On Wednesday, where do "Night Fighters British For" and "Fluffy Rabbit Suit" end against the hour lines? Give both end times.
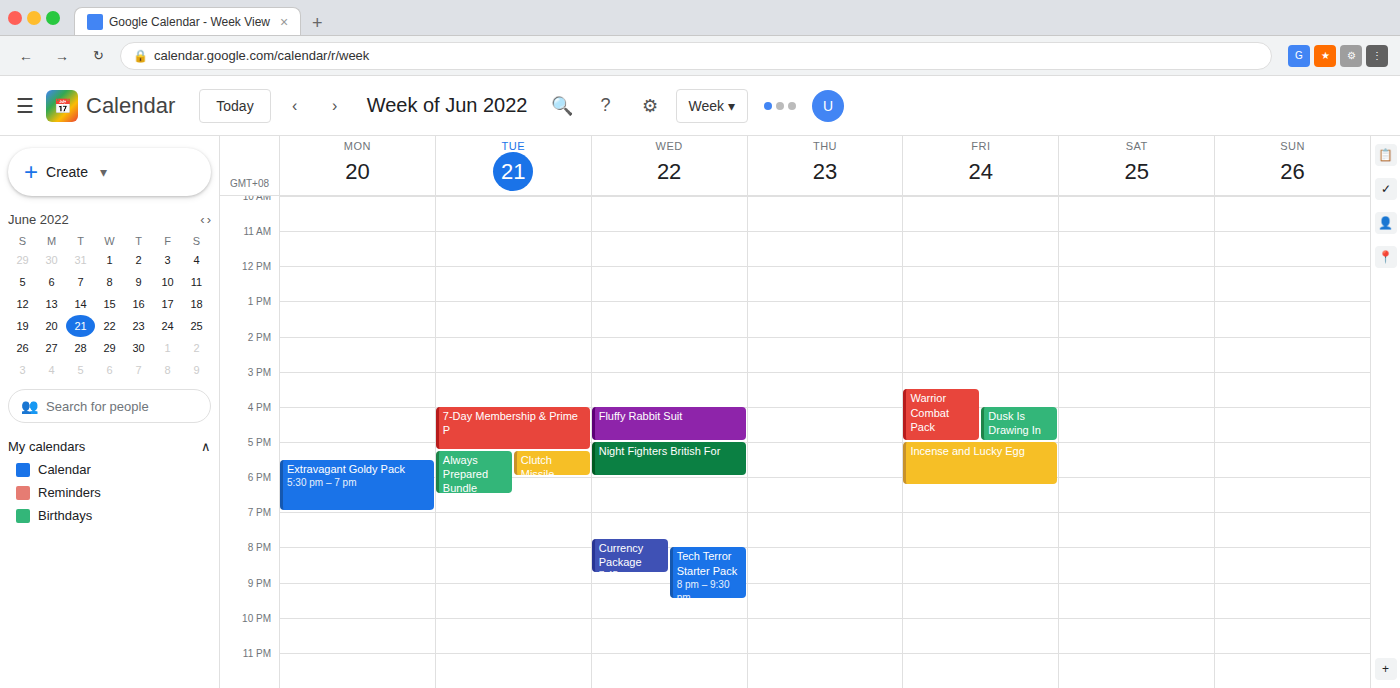
"Night Fighters British For": 6:00 PM, exactly on the 6 PM line. "Fluffy Rabbit Suit": 5:00 PM, exactly on the 5 PM line.